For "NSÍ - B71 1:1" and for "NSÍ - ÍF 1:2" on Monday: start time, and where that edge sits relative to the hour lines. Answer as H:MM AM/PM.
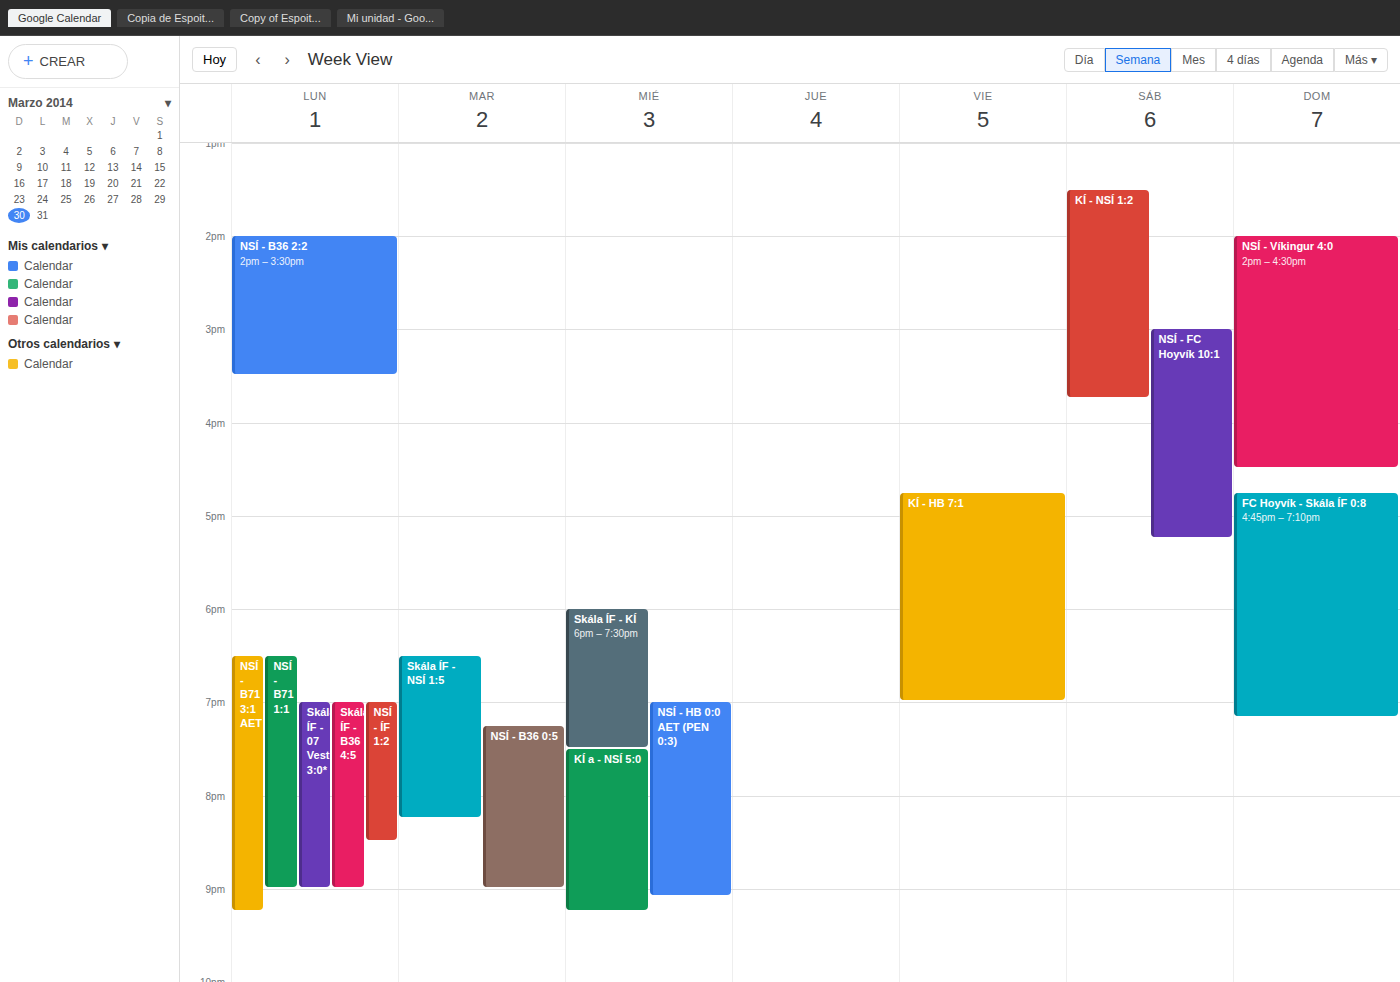
"NSÍ - B71 1:1": 6:30 PM, halfway between the 6 PM and 7 PM lines. "NSÍ - ÍF 1:2": 7:00 PM, exactly on the 7 PM line.